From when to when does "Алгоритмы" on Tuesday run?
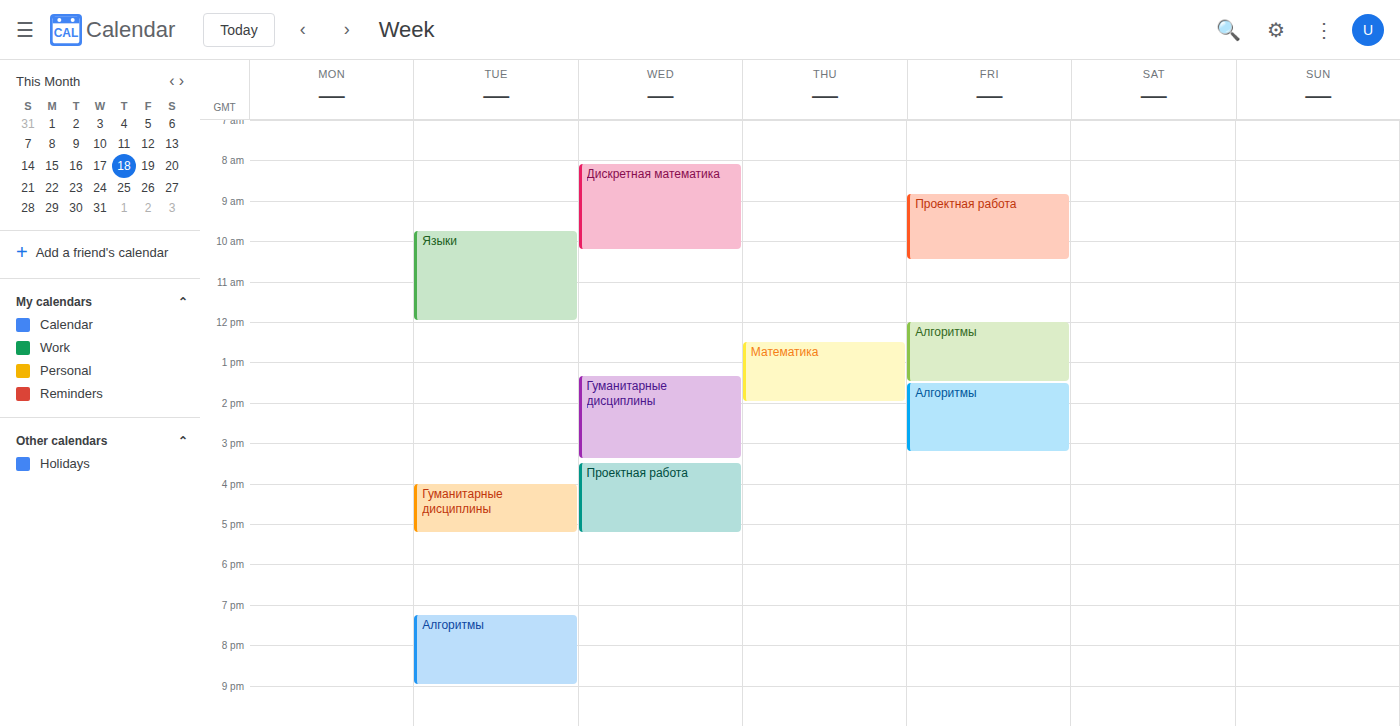
7:15 PM to 9:00 PM